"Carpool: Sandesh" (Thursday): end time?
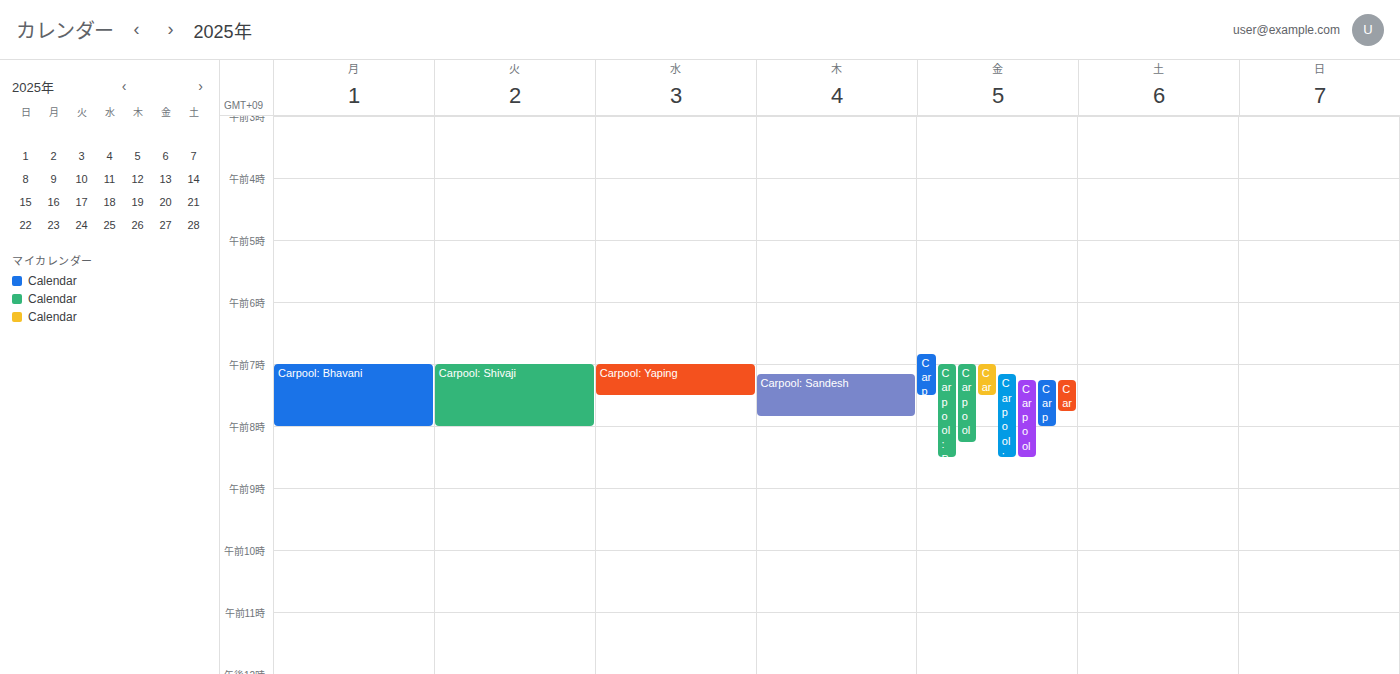
07:50